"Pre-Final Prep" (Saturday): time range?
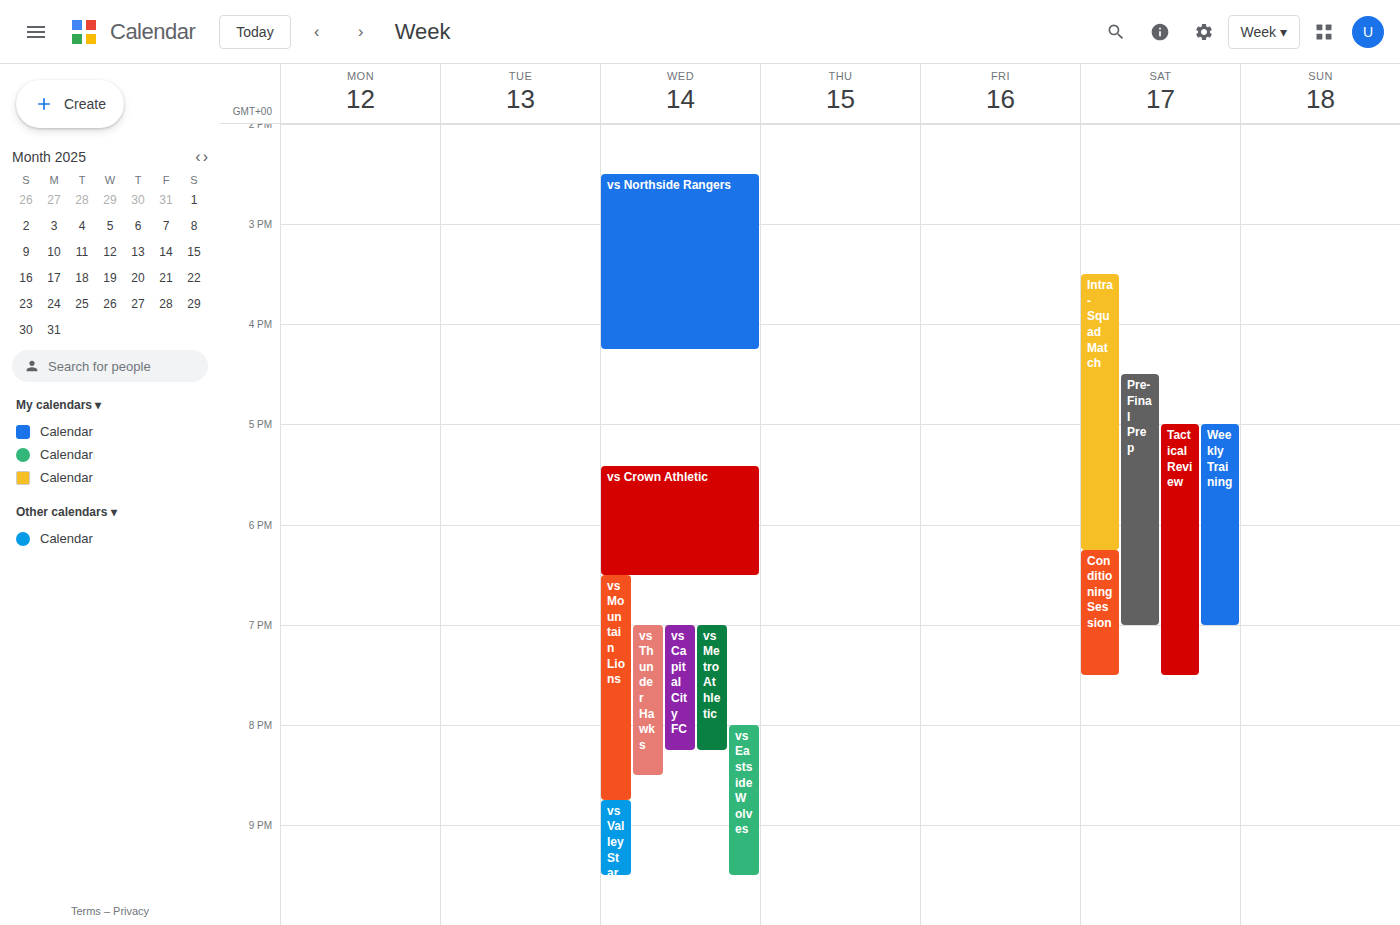
4:30 PM to 7:00 PM